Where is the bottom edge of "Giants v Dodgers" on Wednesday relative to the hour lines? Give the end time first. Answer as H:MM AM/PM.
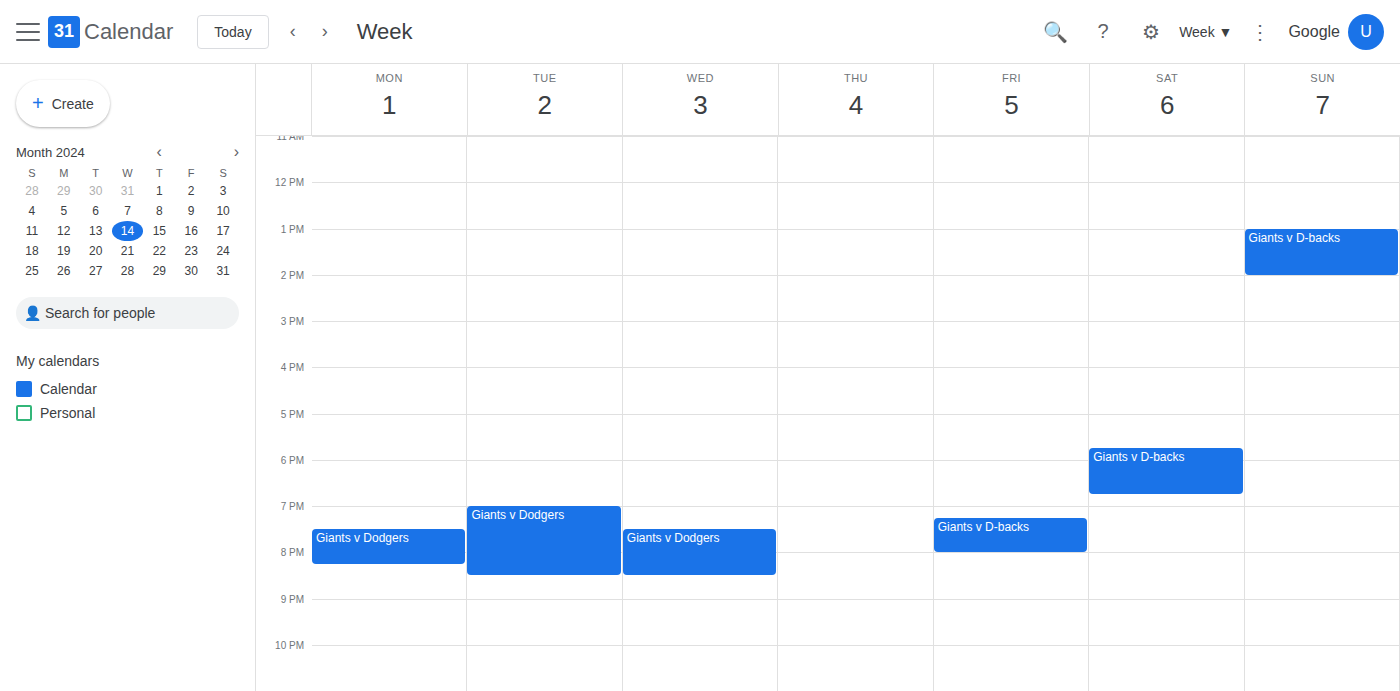
8:30 PM -- halfway between the 8 PM and 9 PM lines.